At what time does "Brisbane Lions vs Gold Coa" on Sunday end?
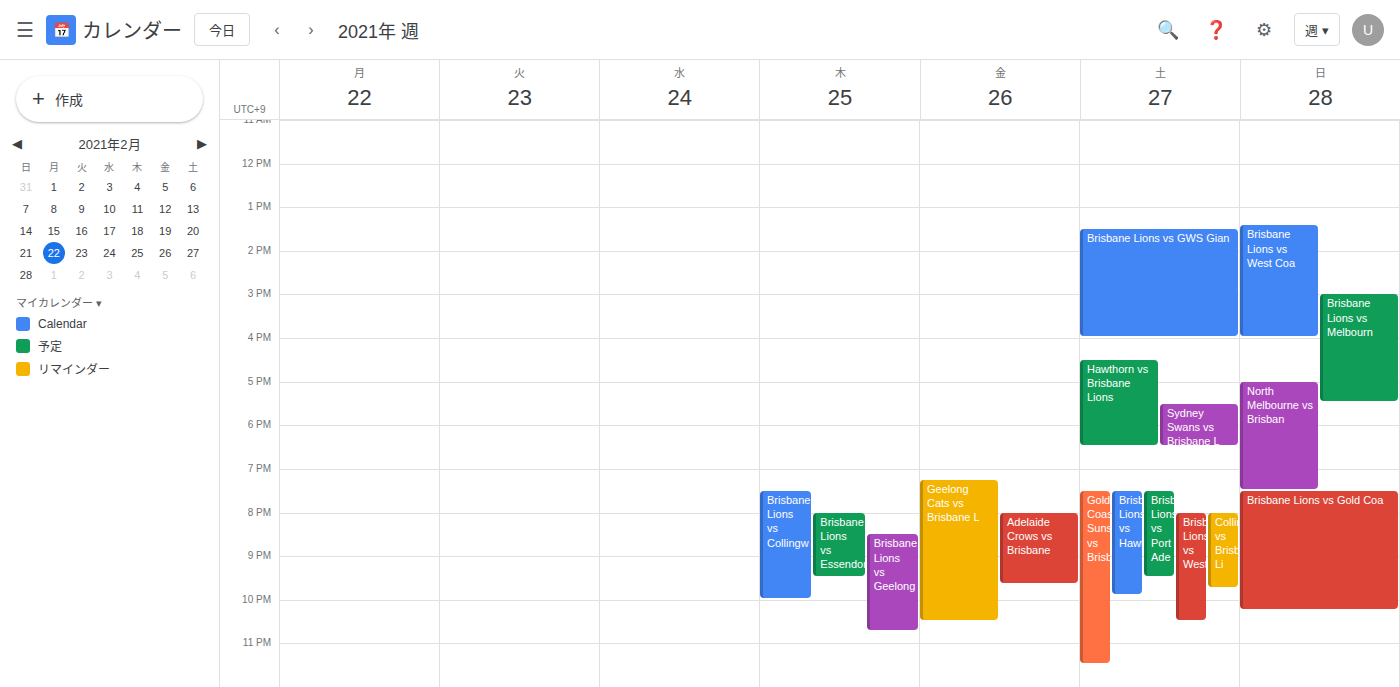
10:15 PM